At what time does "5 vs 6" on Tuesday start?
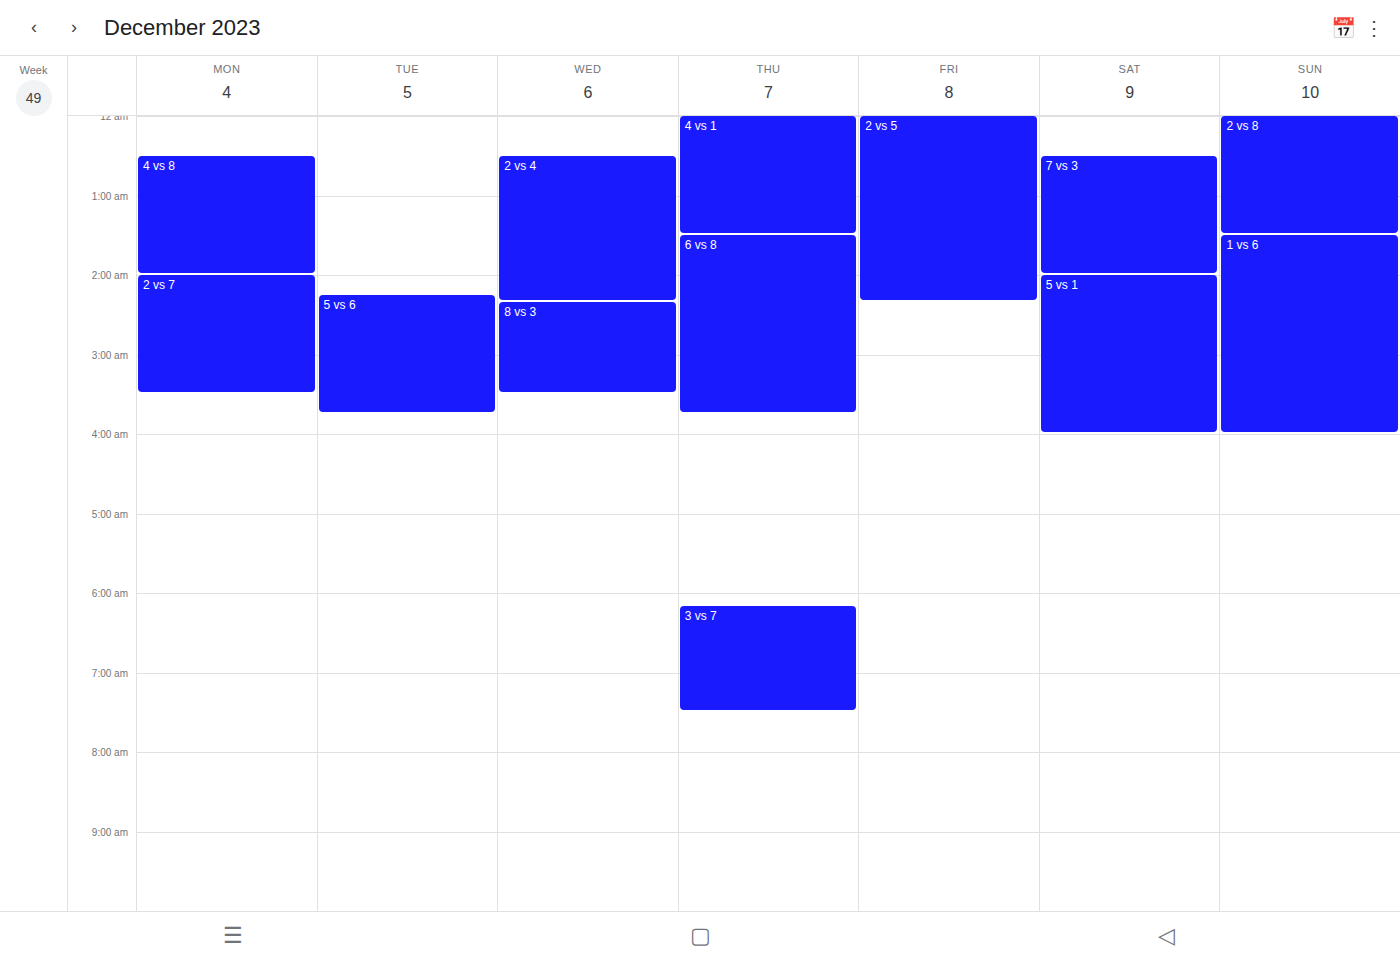
2:15 AM